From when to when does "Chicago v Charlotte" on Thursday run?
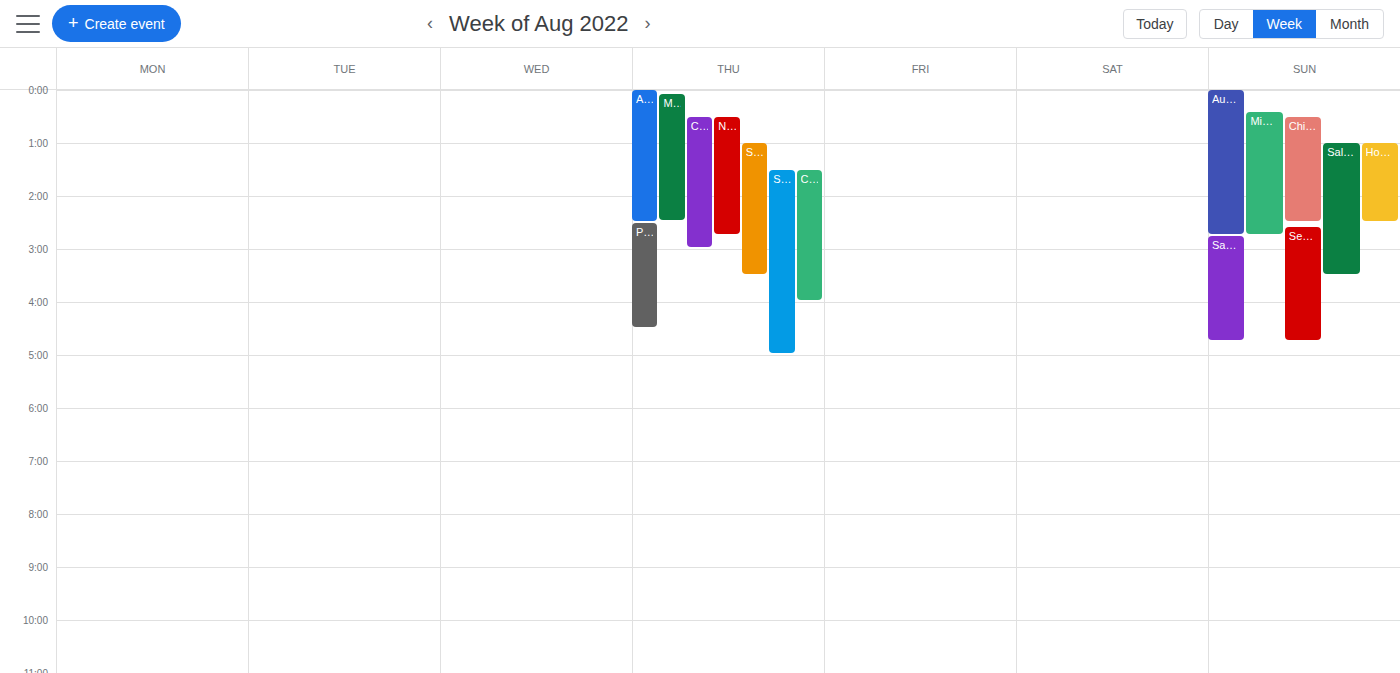
12:30 AM to 3:00 AM